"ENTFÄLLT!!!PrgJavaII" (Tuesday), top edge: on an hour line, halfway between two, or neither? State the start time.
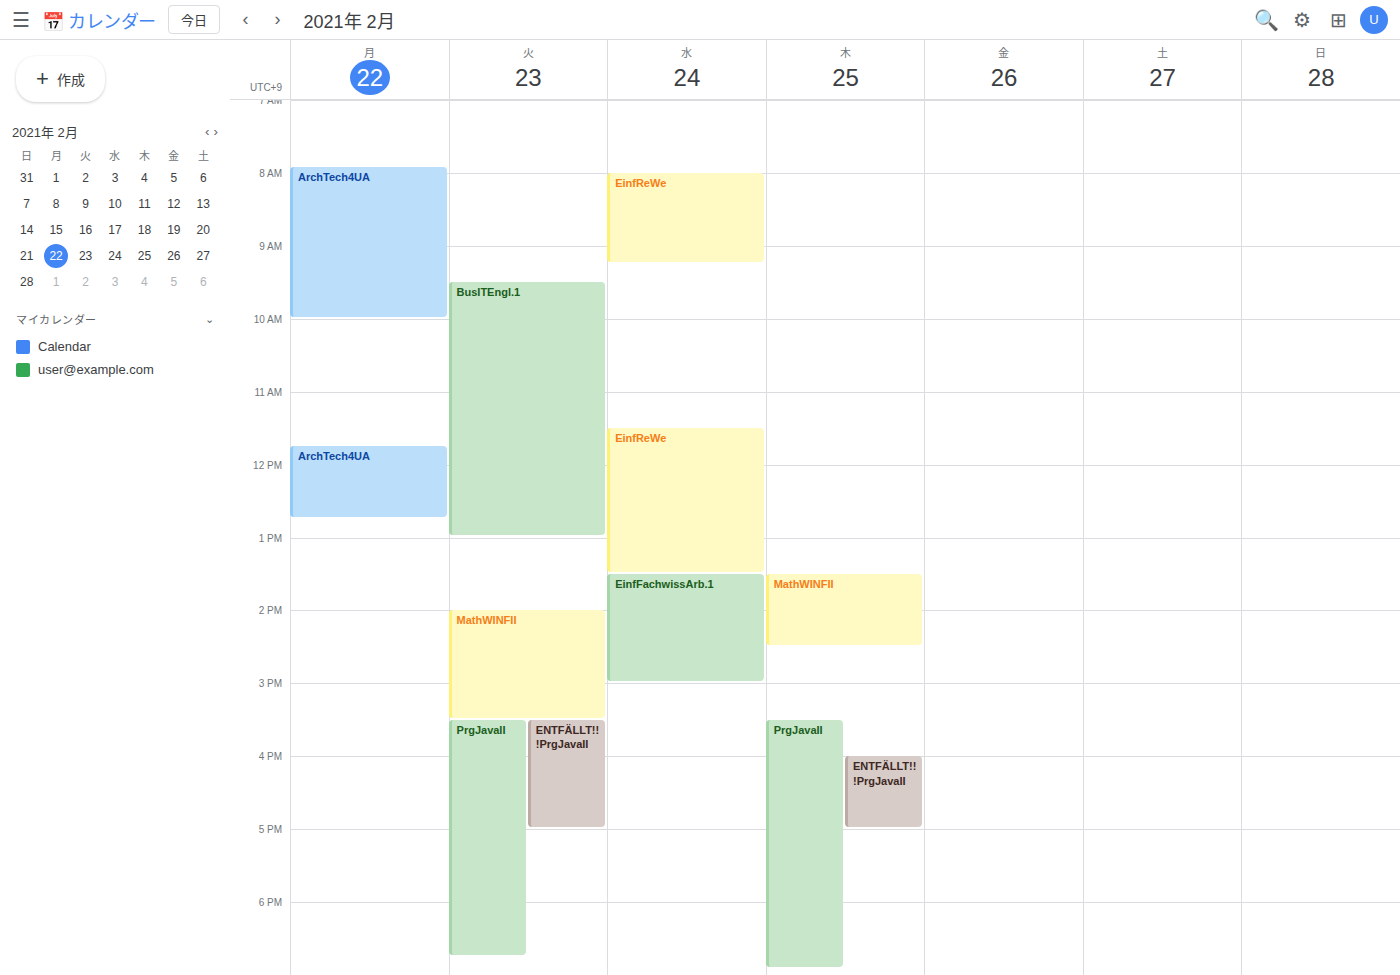
3:30 PM -- halfway between the 3 PM and 4 PM lines.